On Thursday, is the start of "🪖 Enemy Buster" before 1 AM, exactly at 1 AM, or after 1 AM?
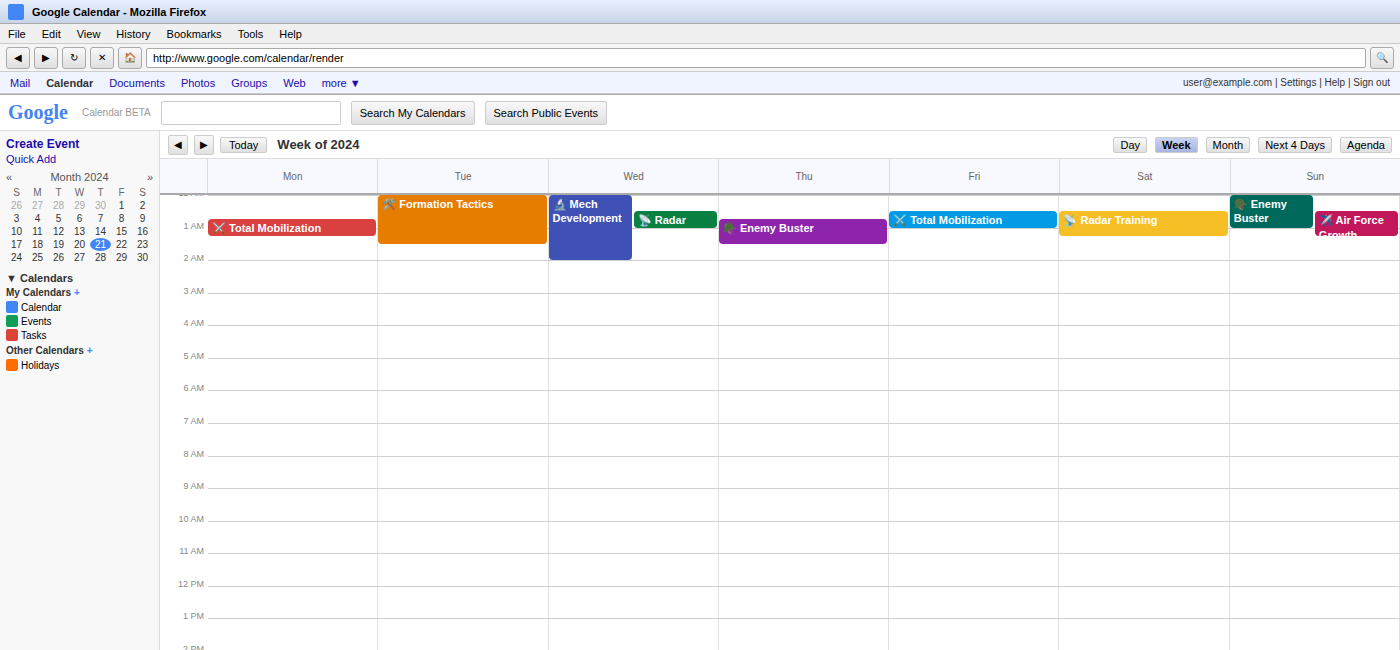
12:45 AM -- before 1 AM, 15 minutes above the 1 AM line.